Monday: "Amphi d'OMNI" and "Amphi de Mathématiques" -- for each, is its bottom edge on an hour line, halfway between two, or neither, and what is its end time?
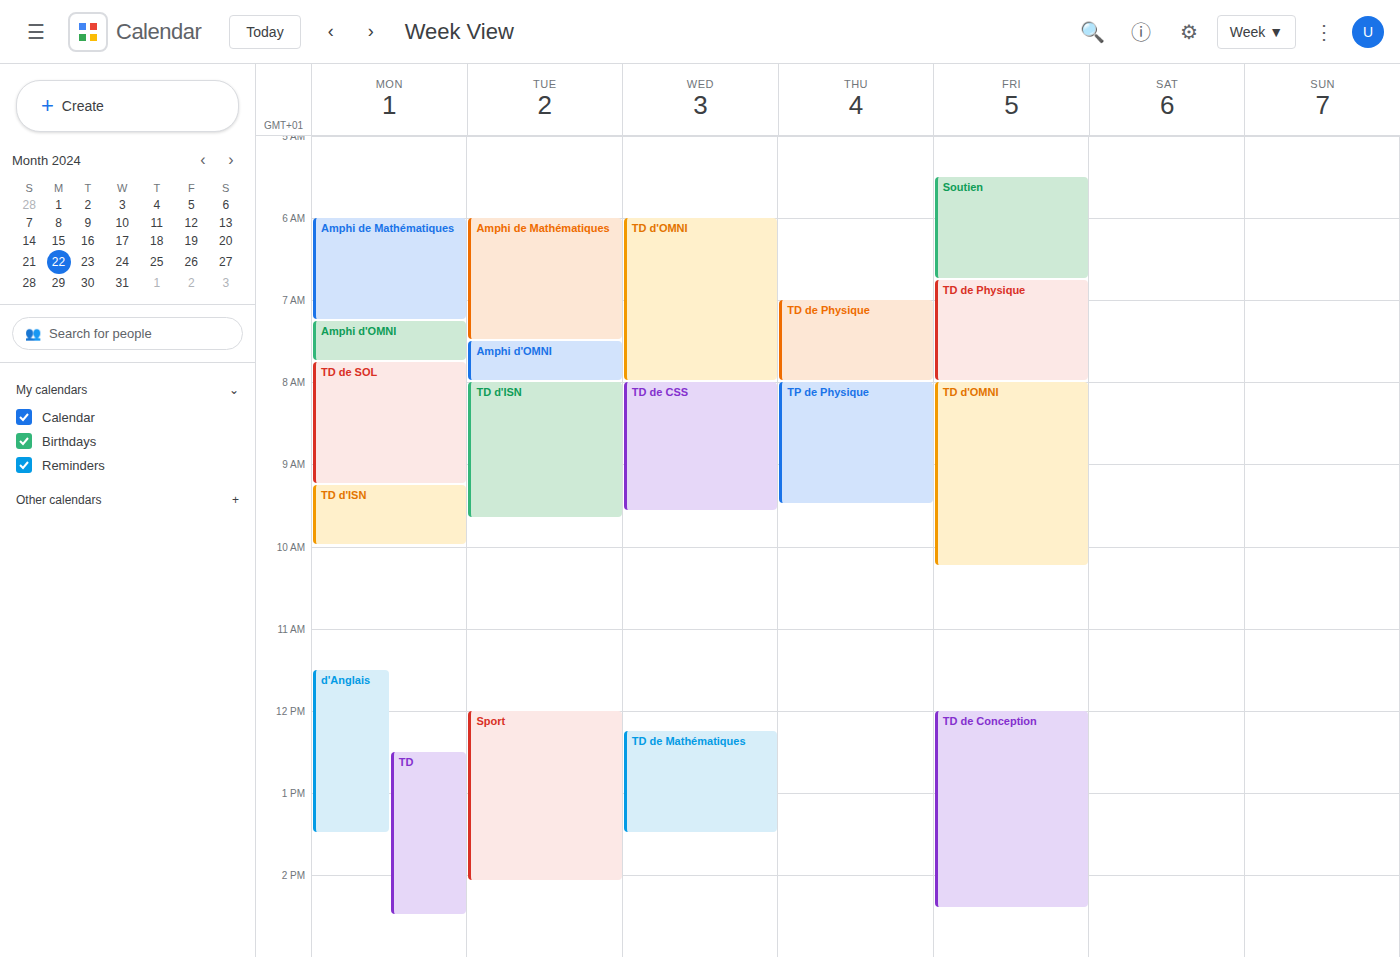
"Amphi d'OMNI": 7:45 AM, neither: three quarters of the way from the 7 AM line to the 8 AM line. "Amphi de Mathématiques": 7:15 AM, neither: a quarter of the way from the 7 AM line to the 8 AM line.